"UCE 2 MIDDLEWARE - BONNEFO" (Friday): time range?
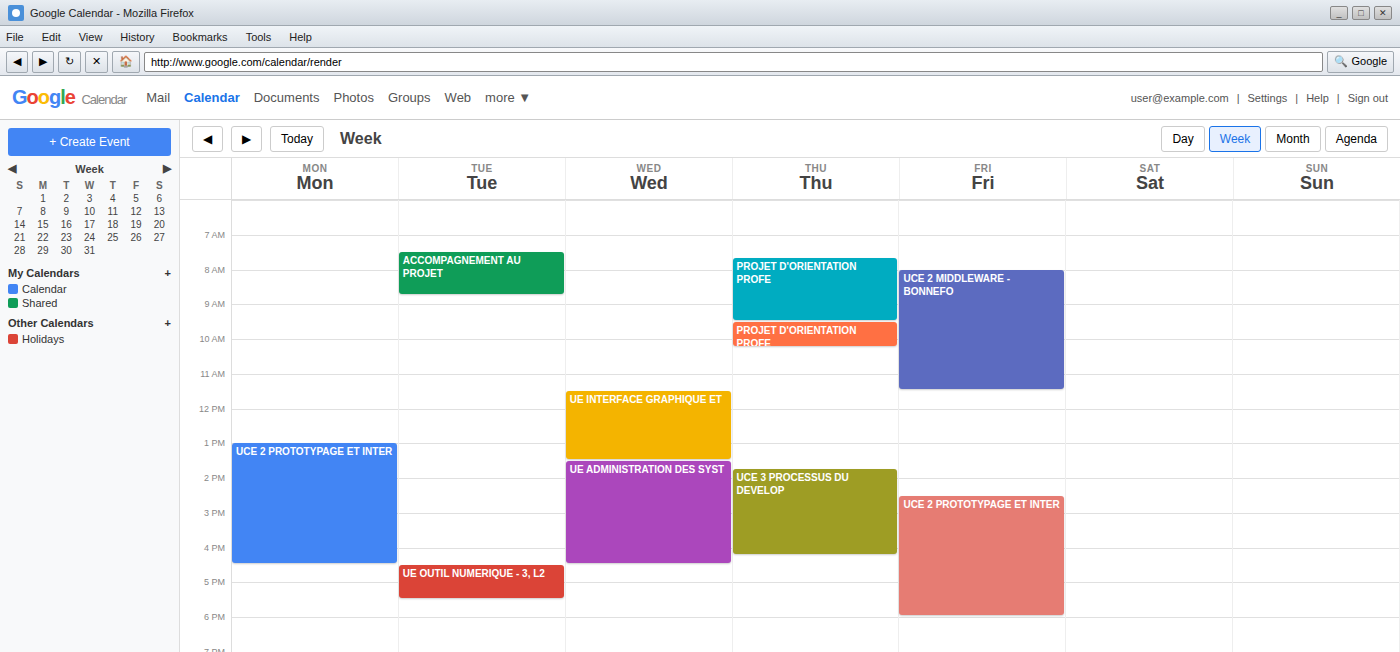
8:00 AM to 11:30 AM